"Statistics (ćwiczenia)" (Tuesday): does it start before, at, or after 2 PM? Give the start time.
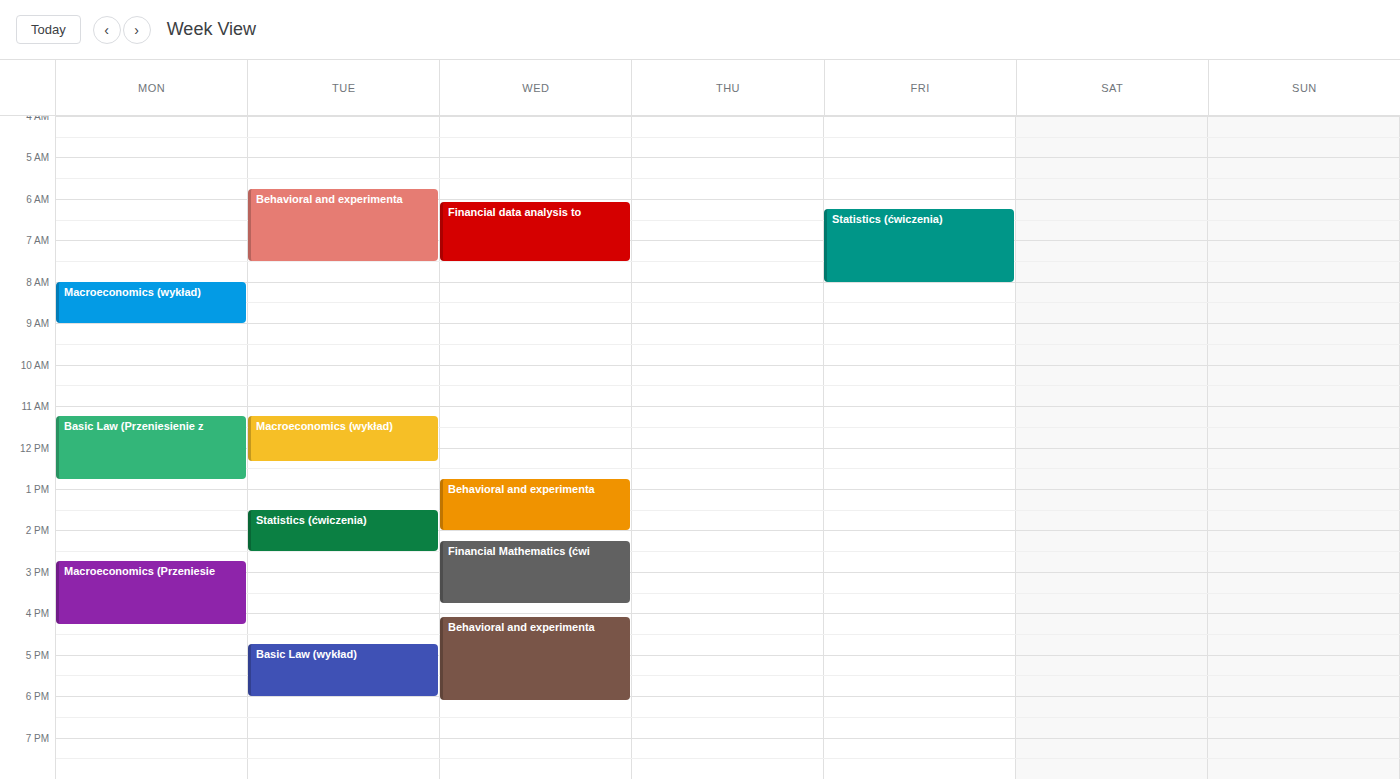
1:30 PM -- before 2 PM, 30 minutes above the 2 PM line.